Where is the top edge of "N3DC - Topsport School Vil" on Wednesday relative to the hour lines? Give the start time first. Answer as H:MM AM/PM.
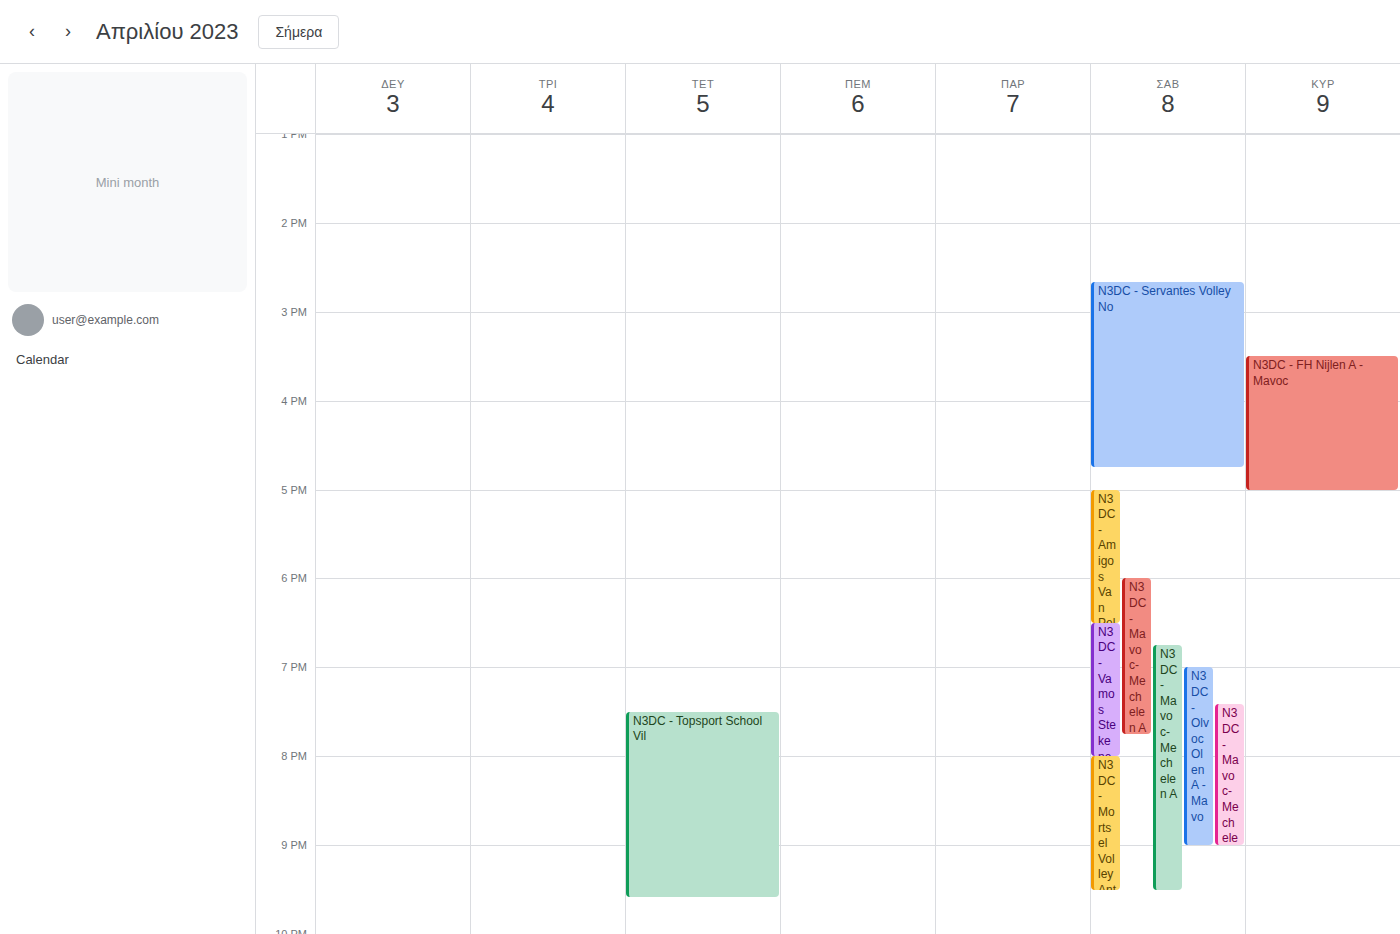
7:30 PM -- halfway between the 7 PM and 8 PM lines.